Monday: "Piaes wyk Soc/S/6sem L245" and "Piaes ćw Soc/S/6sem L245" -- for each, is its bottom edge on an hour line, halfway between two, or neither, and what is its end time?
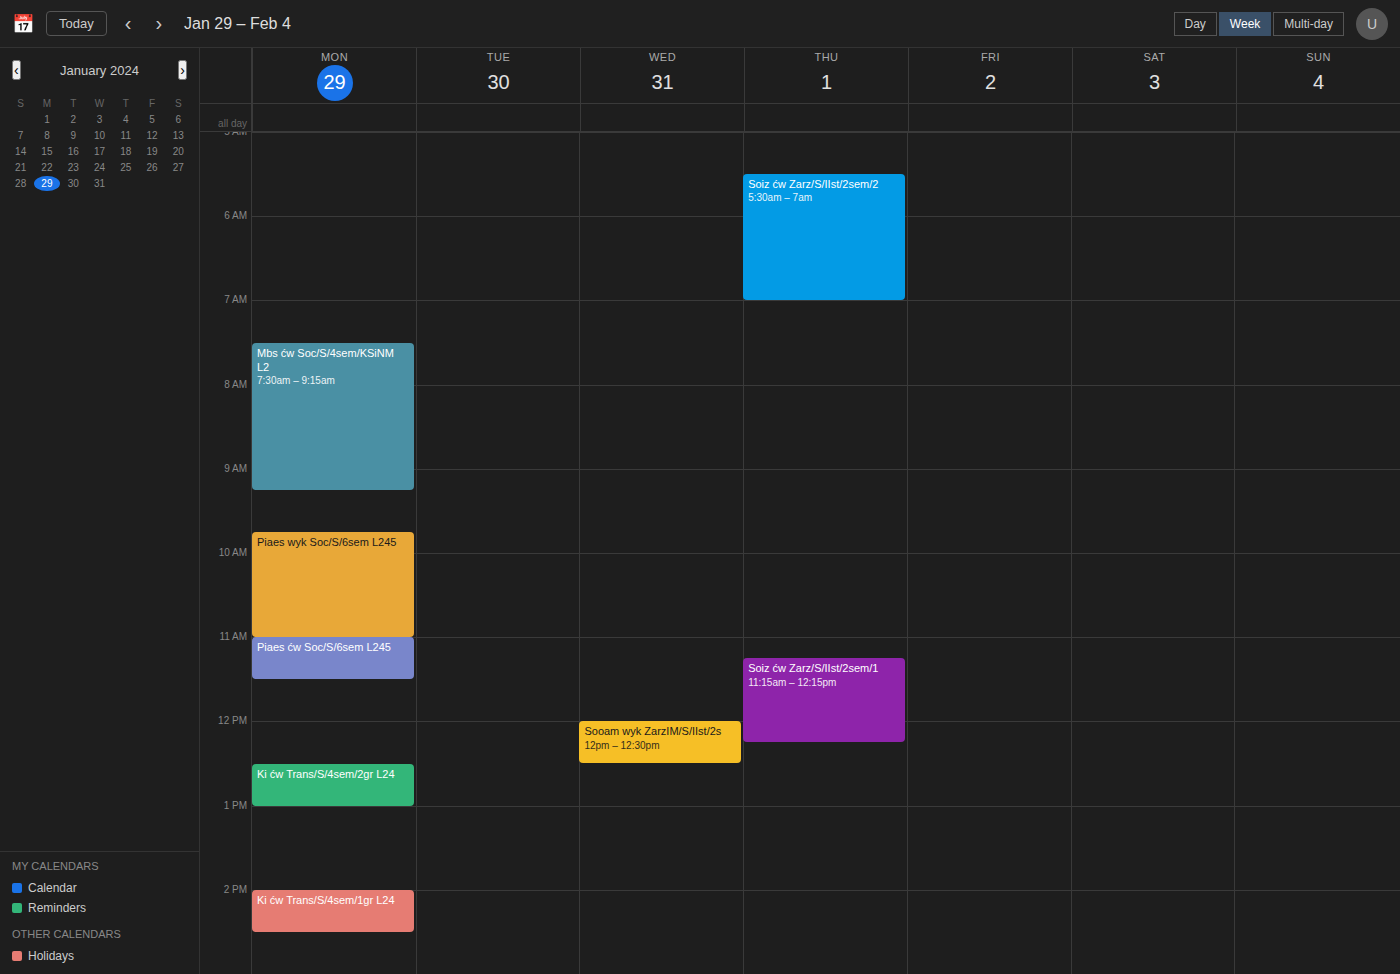
"Piaes wyk Soc/S/6sem L245": 11:00 AM, exactly on the 11 AM line. "Piaes ćw Soc/S/6sem L245": 11:30 AM, halfway between the 11 AM and 12 PM lines.